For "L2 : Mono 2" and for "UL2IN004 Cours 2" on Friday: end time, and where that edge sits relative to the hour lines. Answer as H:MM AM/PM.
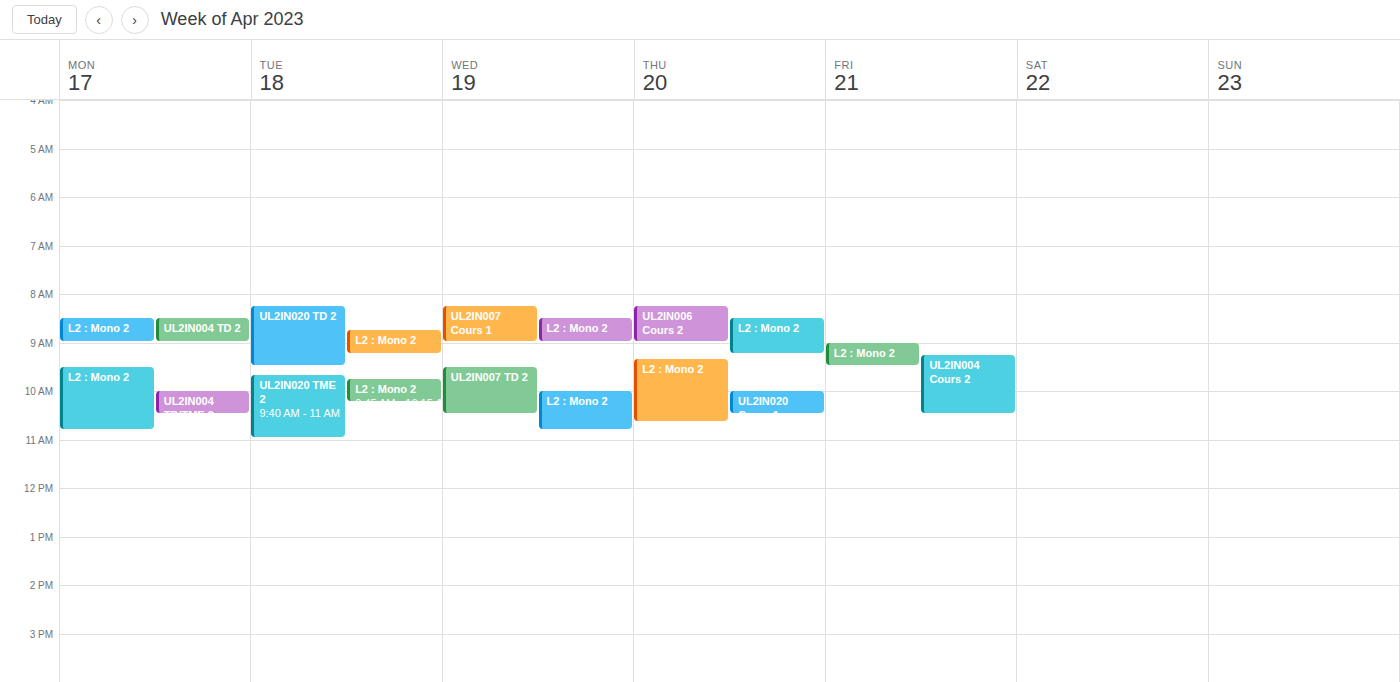
"L2 : Mono 2": 9:30 AM, halfway between the 9 AM and 10 AM lines. "UL2IN004 Cours 2": 10:30 AM, halfway between the 10 AM and 11 AM lines.